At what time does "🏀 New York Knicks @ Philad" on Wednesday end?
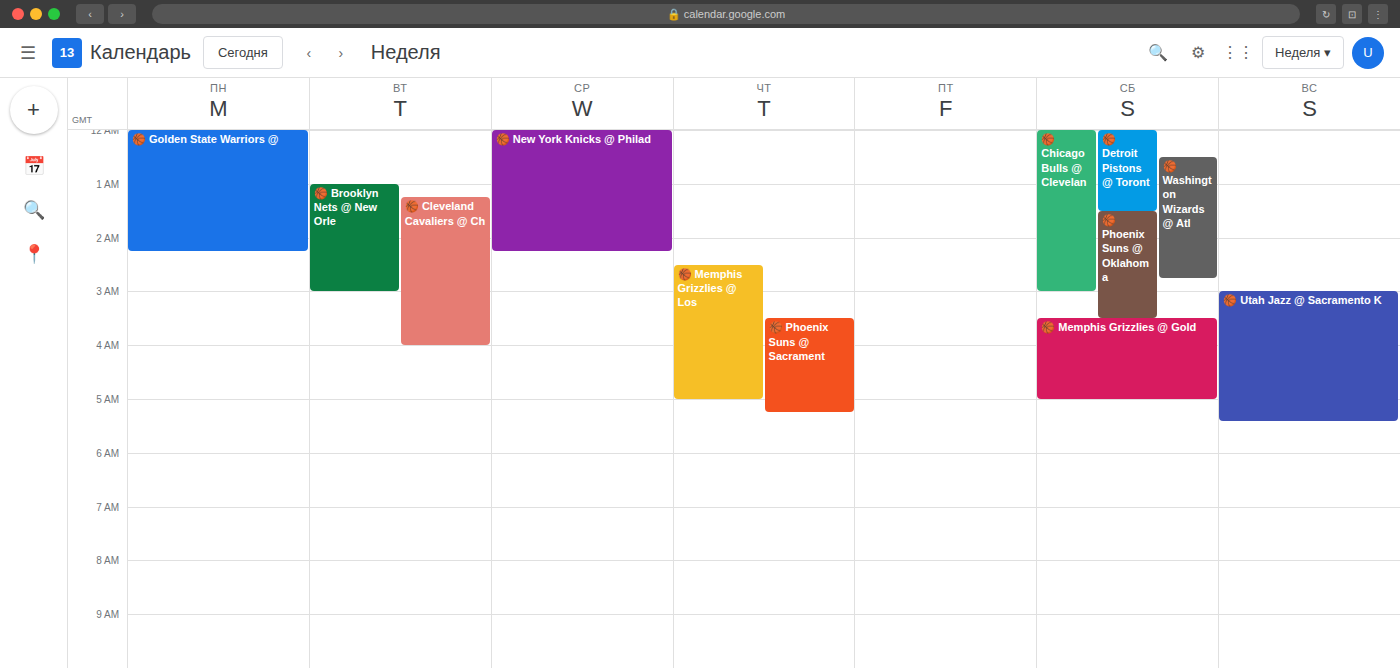
2:15 AM